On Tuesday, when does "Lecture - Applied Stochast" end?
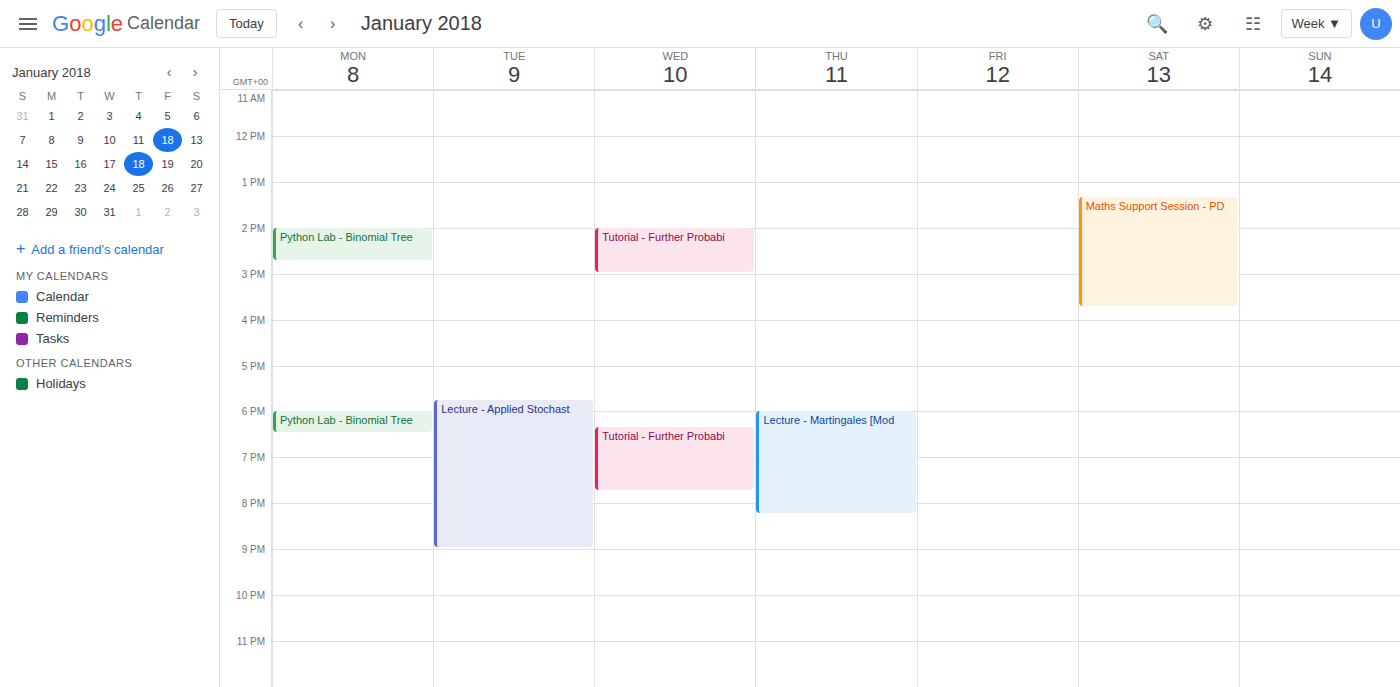
9:00 PM